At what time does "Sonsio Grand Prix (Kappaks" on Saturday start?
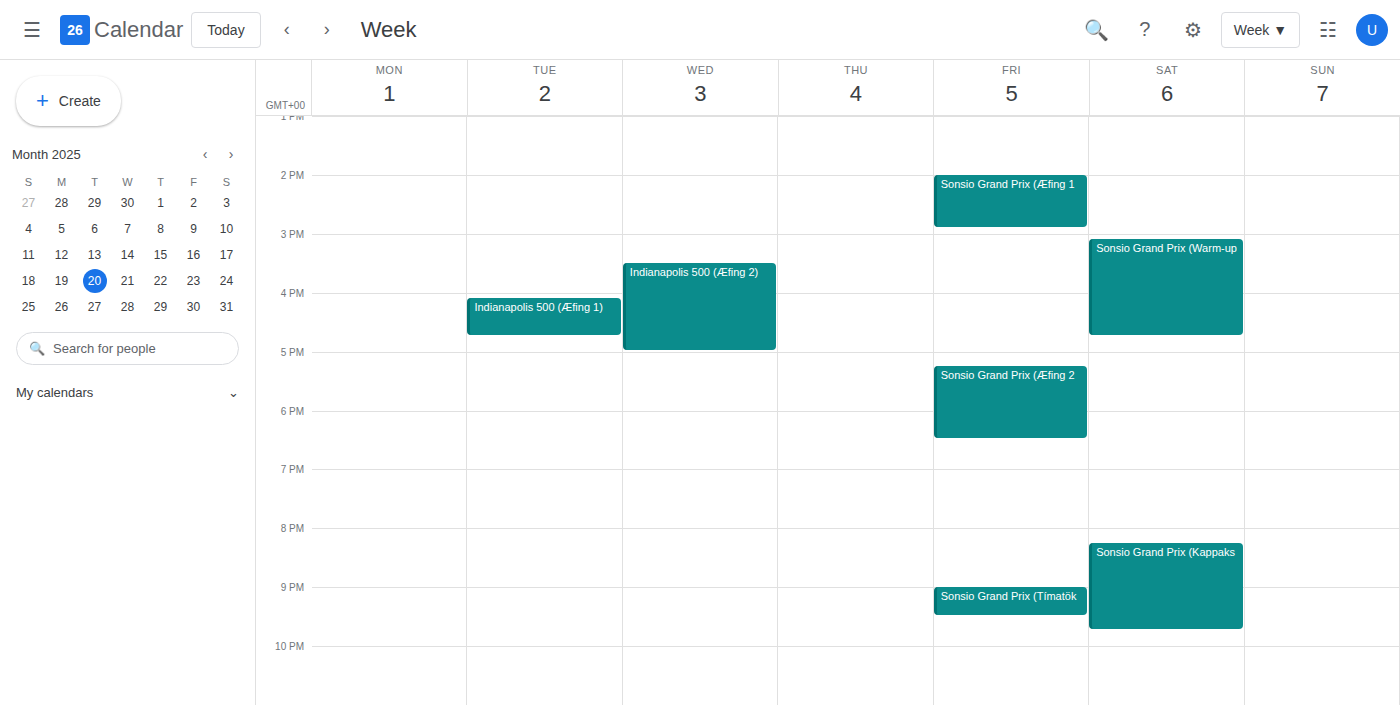
8:15 PM